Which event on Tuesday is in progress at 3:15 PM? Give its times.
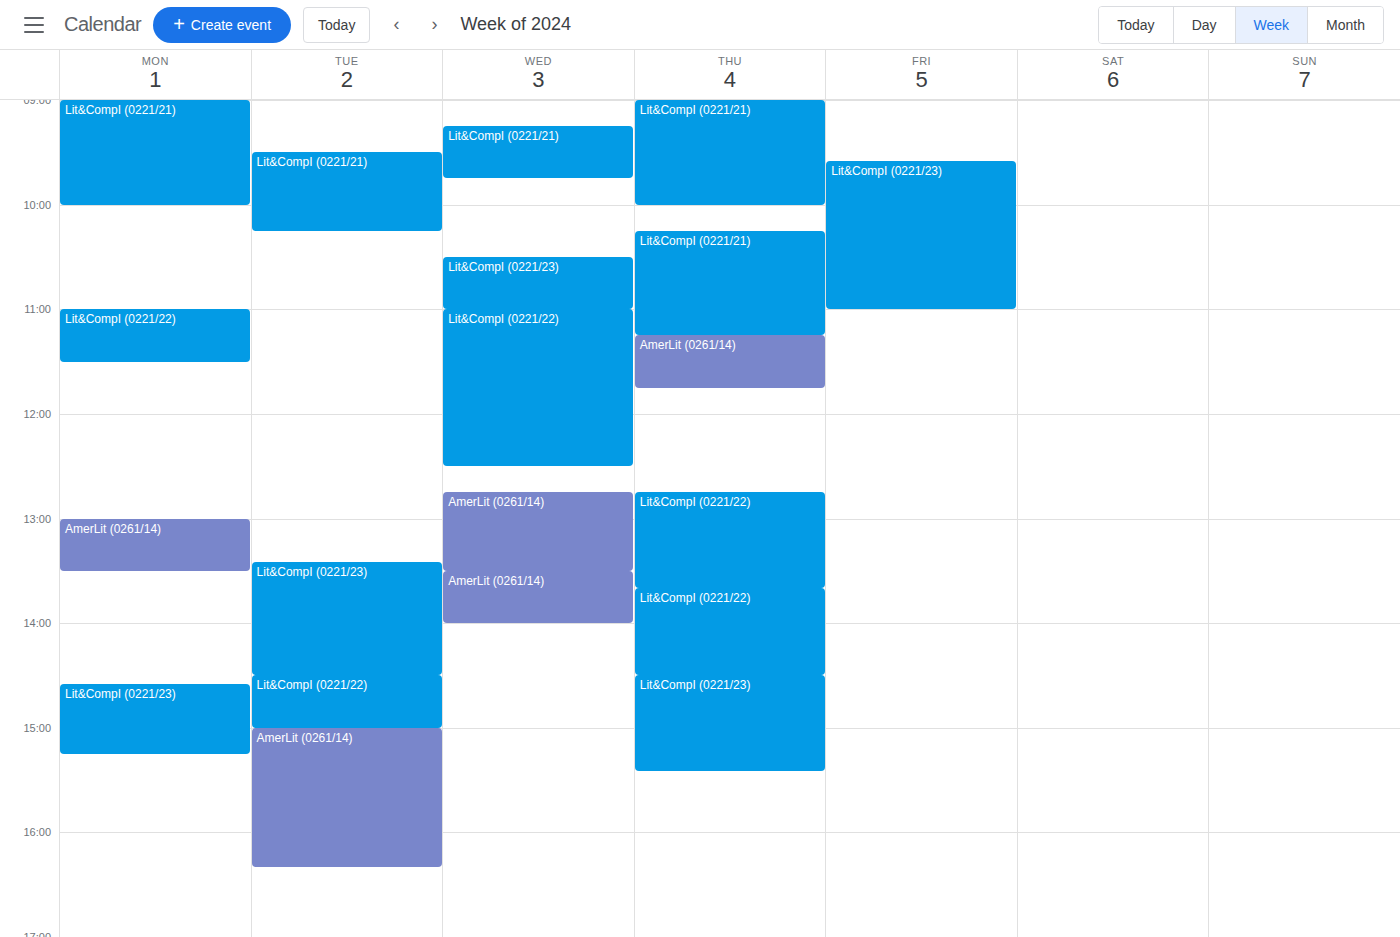
"AmerLit (0261/14)", 3:00 PM to 4:20 PM